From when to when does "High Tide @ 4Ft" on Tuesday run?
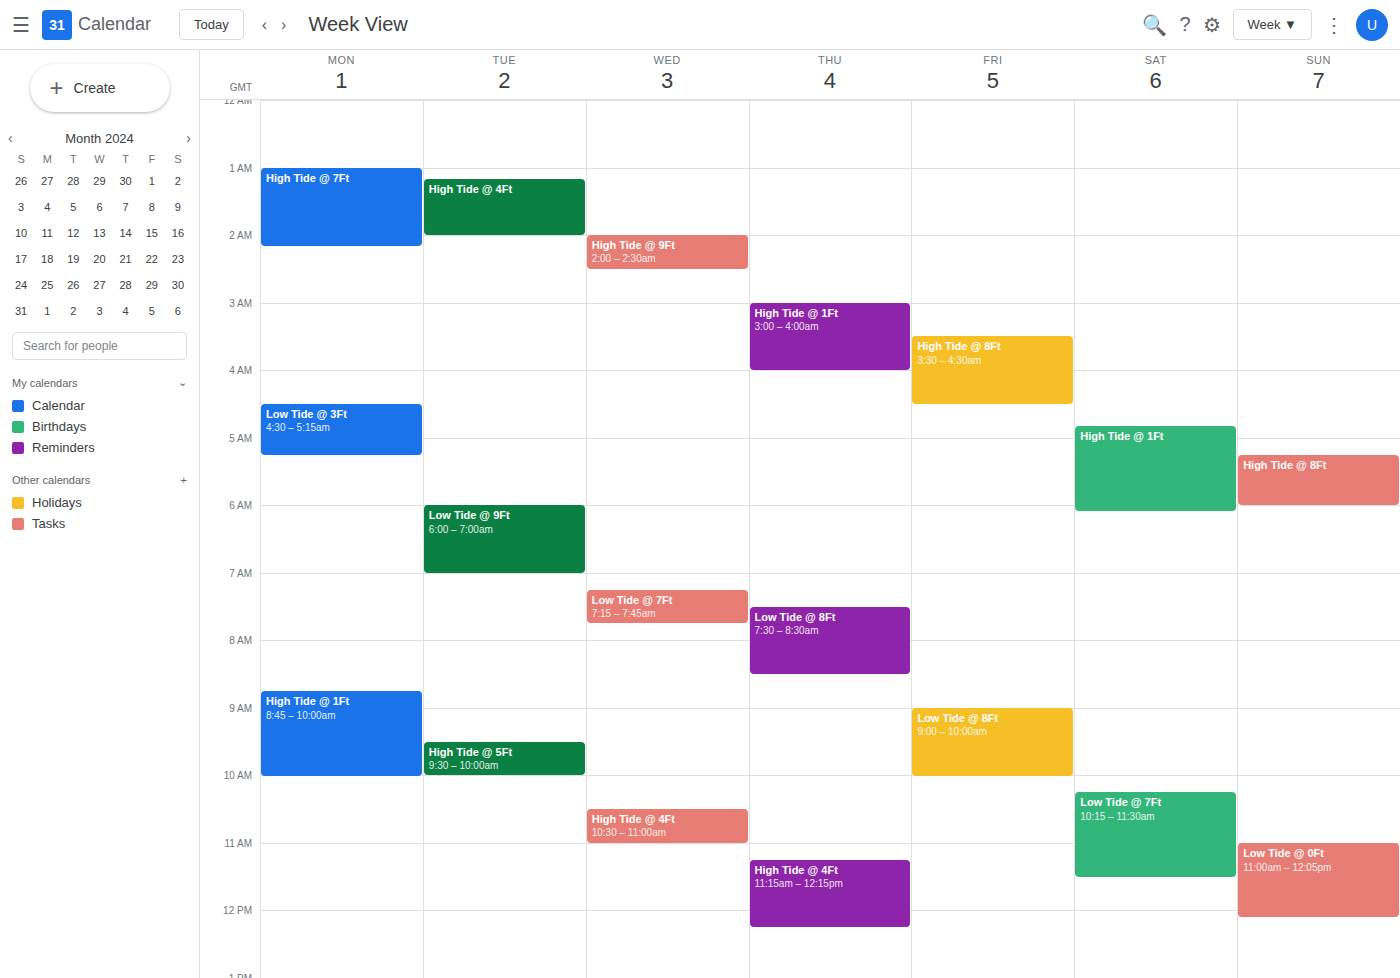
1:10 AM to 2:00 AM